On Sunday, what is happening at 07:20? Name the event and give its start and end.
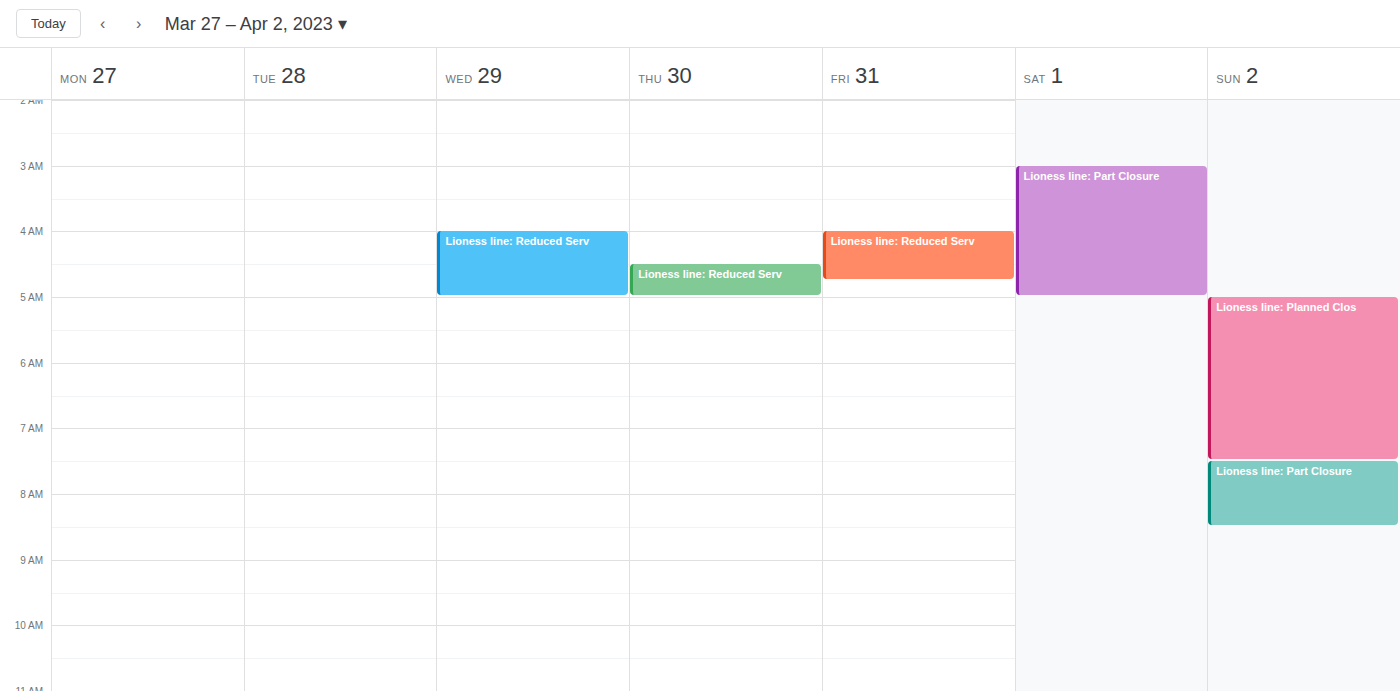
"Lioness line: Planned Clos", 05:00 to 07:30